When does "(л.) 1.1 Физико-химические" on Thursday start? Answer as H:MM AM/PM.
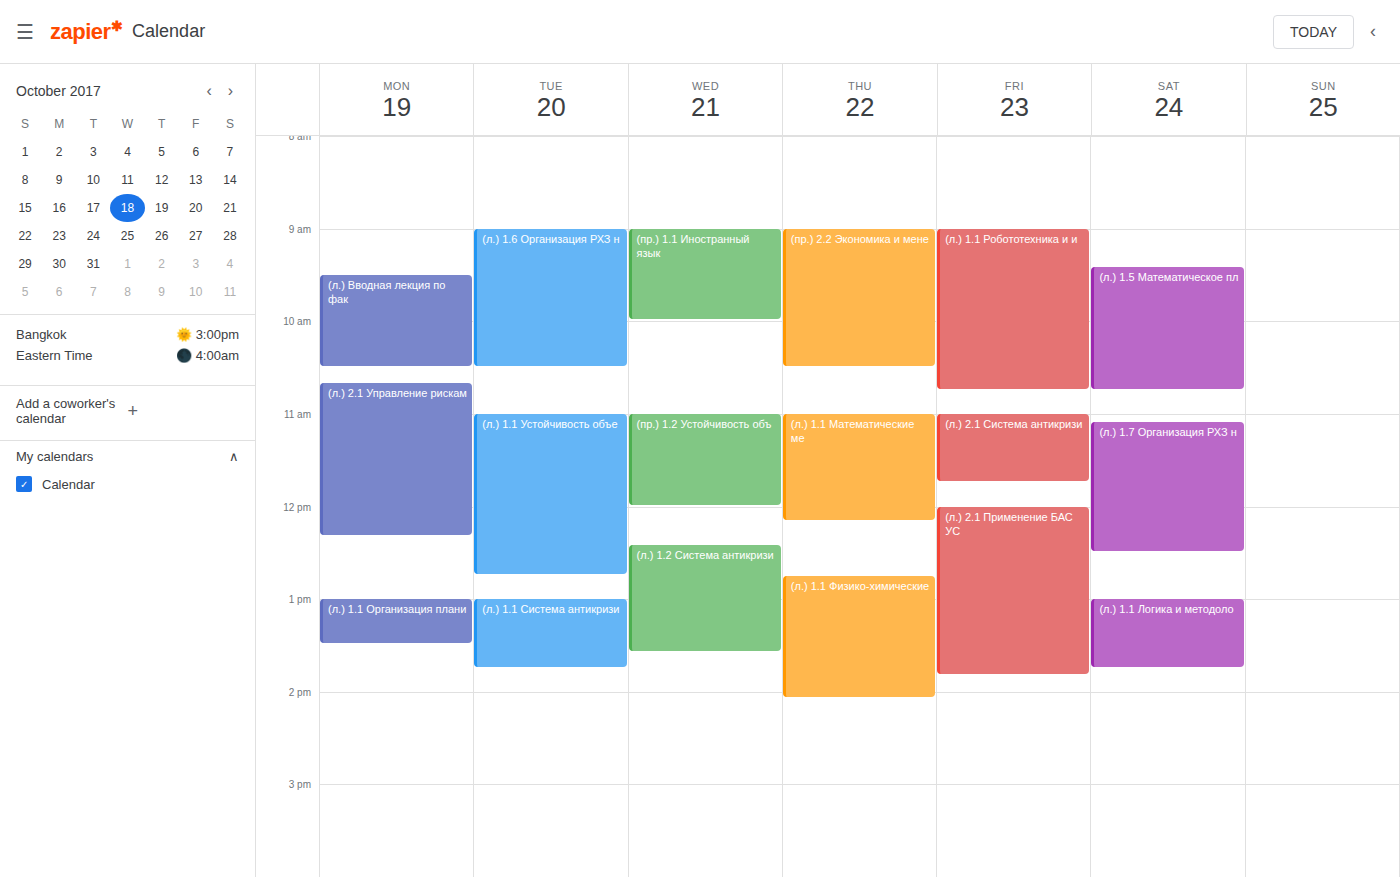
12:45 PM